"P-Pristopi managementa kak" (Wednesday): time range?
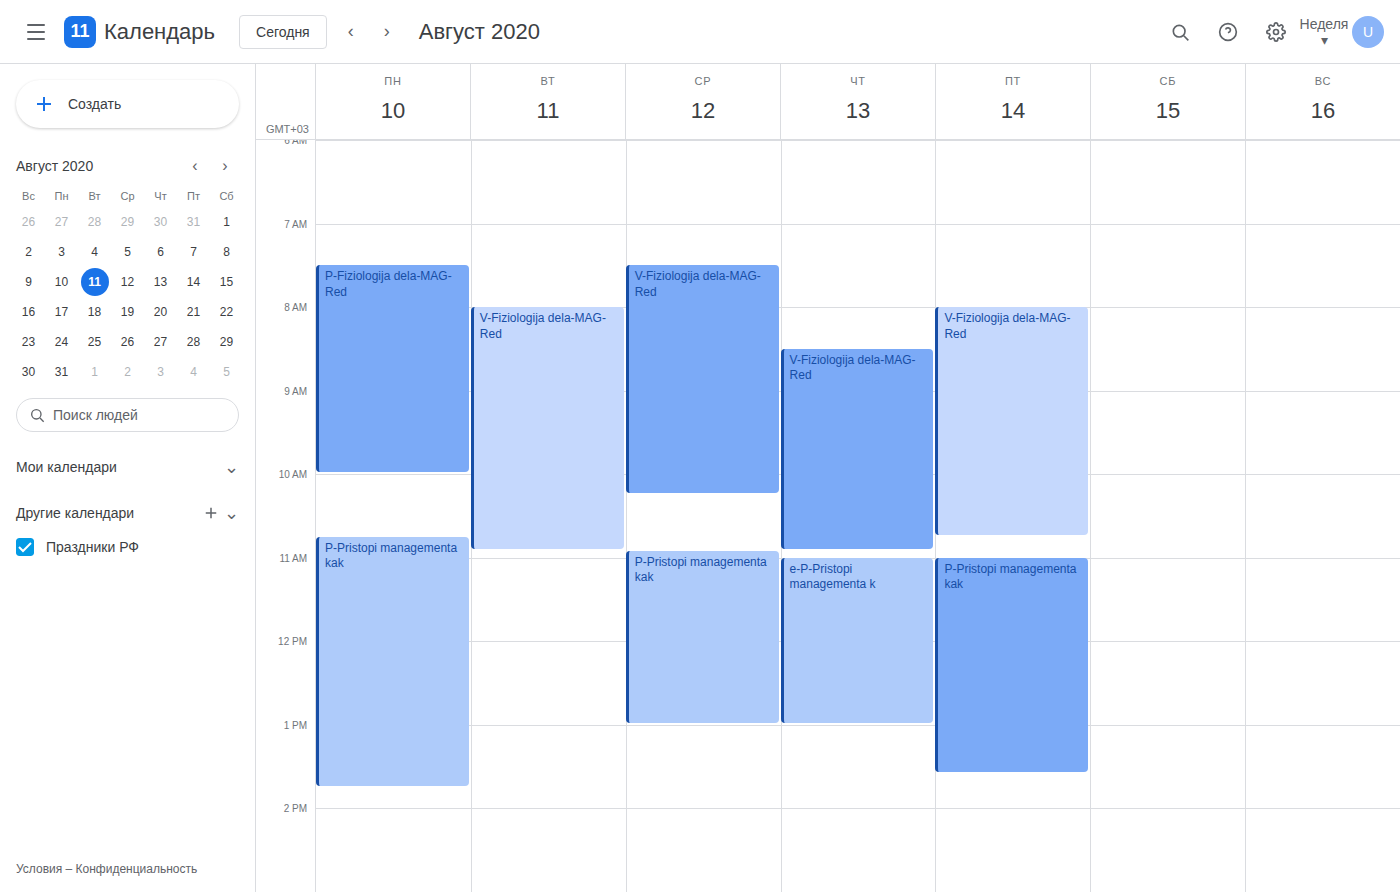
10:55 AM to 1:00 PM